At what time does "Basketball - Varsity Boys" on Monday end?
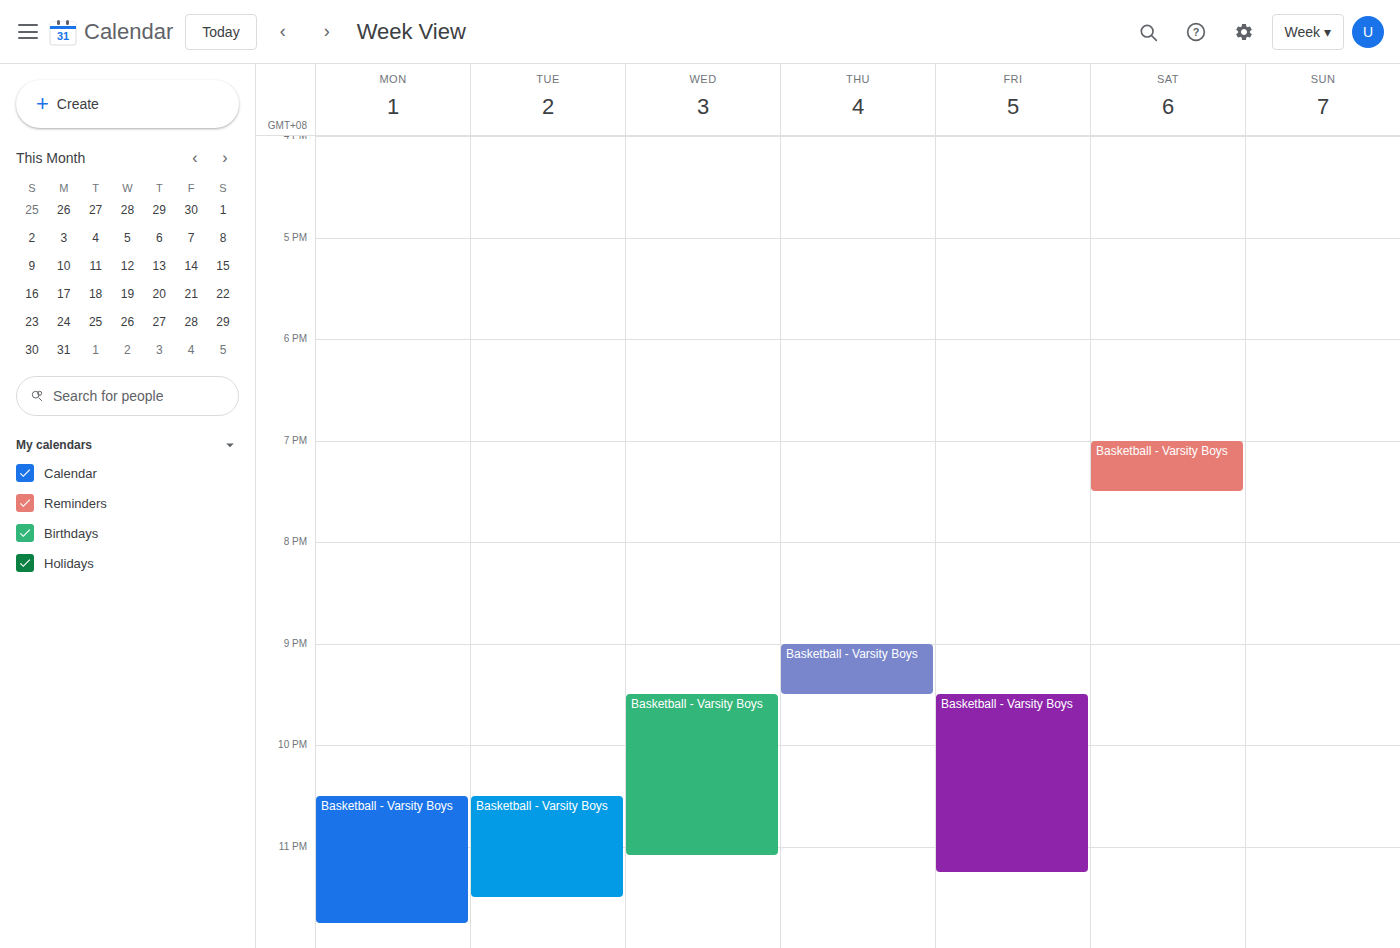
11:45 PM